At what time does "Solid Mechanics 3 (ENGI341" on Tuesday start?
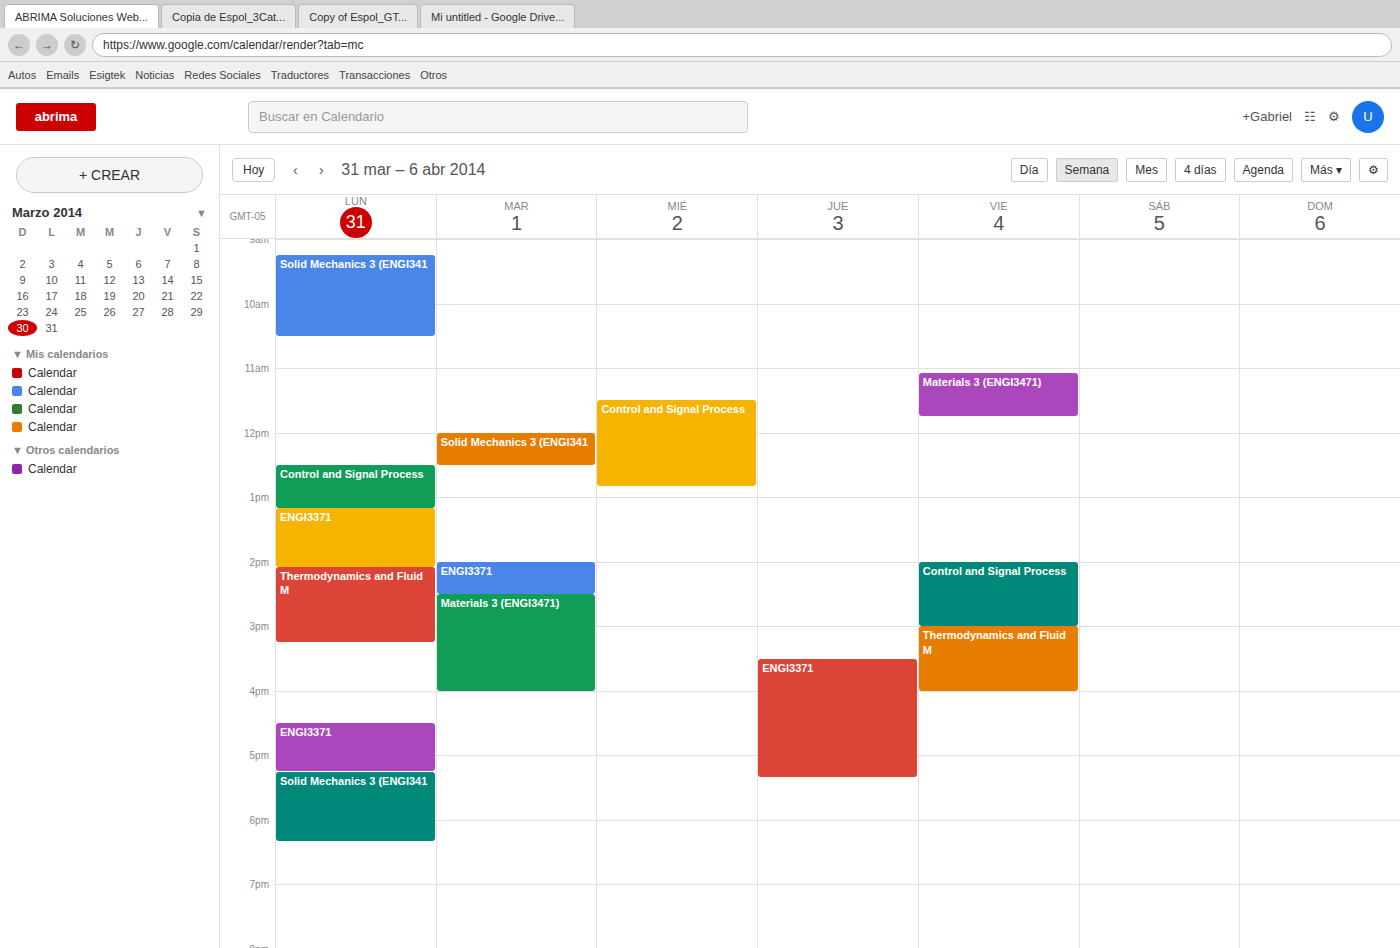
12:00 PM